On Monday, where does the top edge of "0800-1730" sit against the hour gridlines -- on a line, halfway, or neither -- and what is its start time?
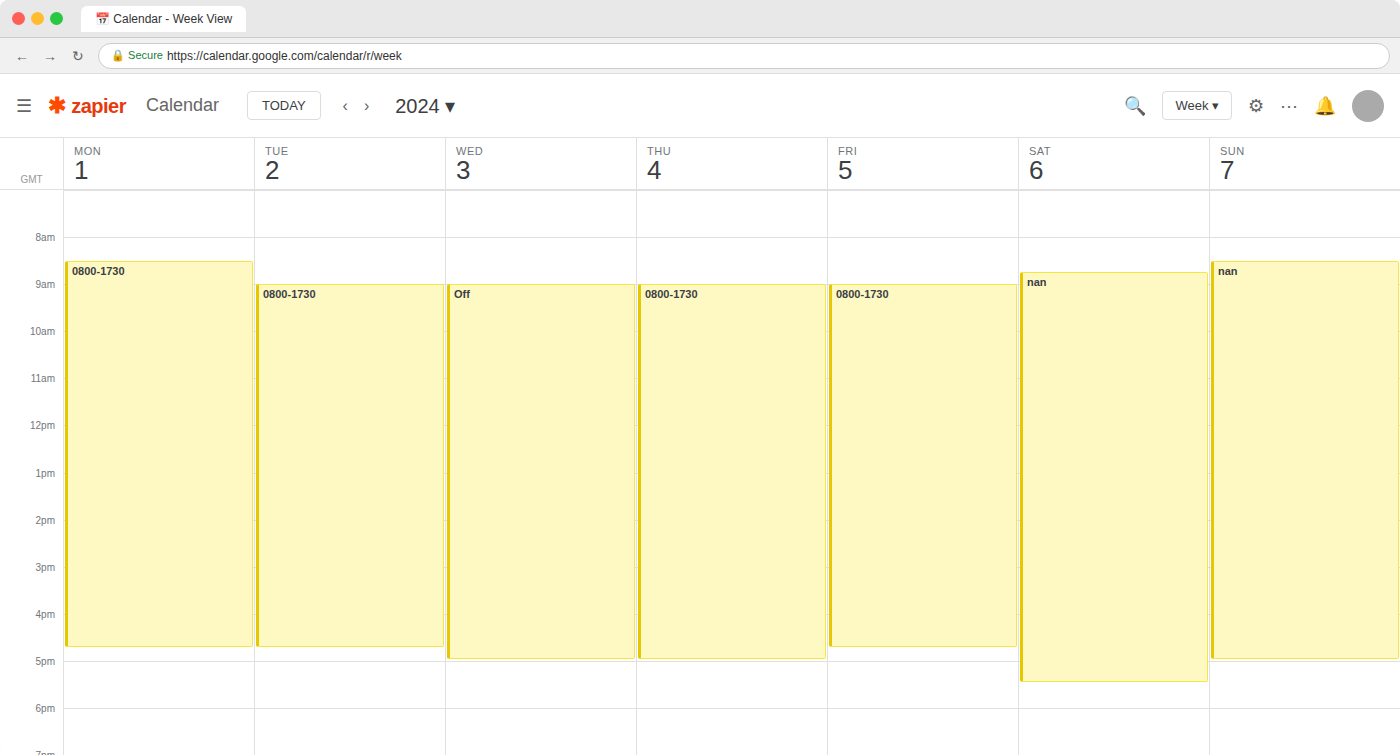
8:30 AM -- halfway between the 8 AM and 9 AM lines.